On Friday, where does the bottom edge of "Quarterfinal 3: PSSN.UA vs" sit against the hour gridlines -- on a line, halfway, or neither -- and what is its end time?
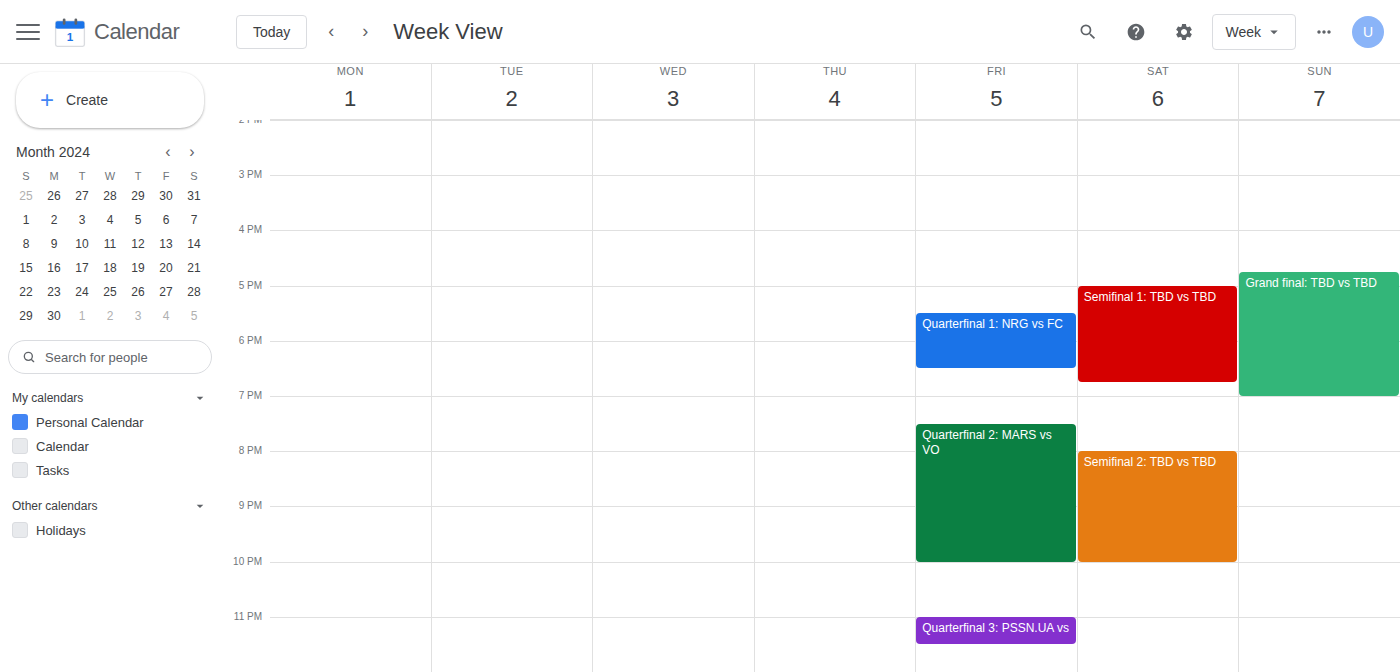
11:30 PM -- halfway between the 11 PM and 12 AM lines.